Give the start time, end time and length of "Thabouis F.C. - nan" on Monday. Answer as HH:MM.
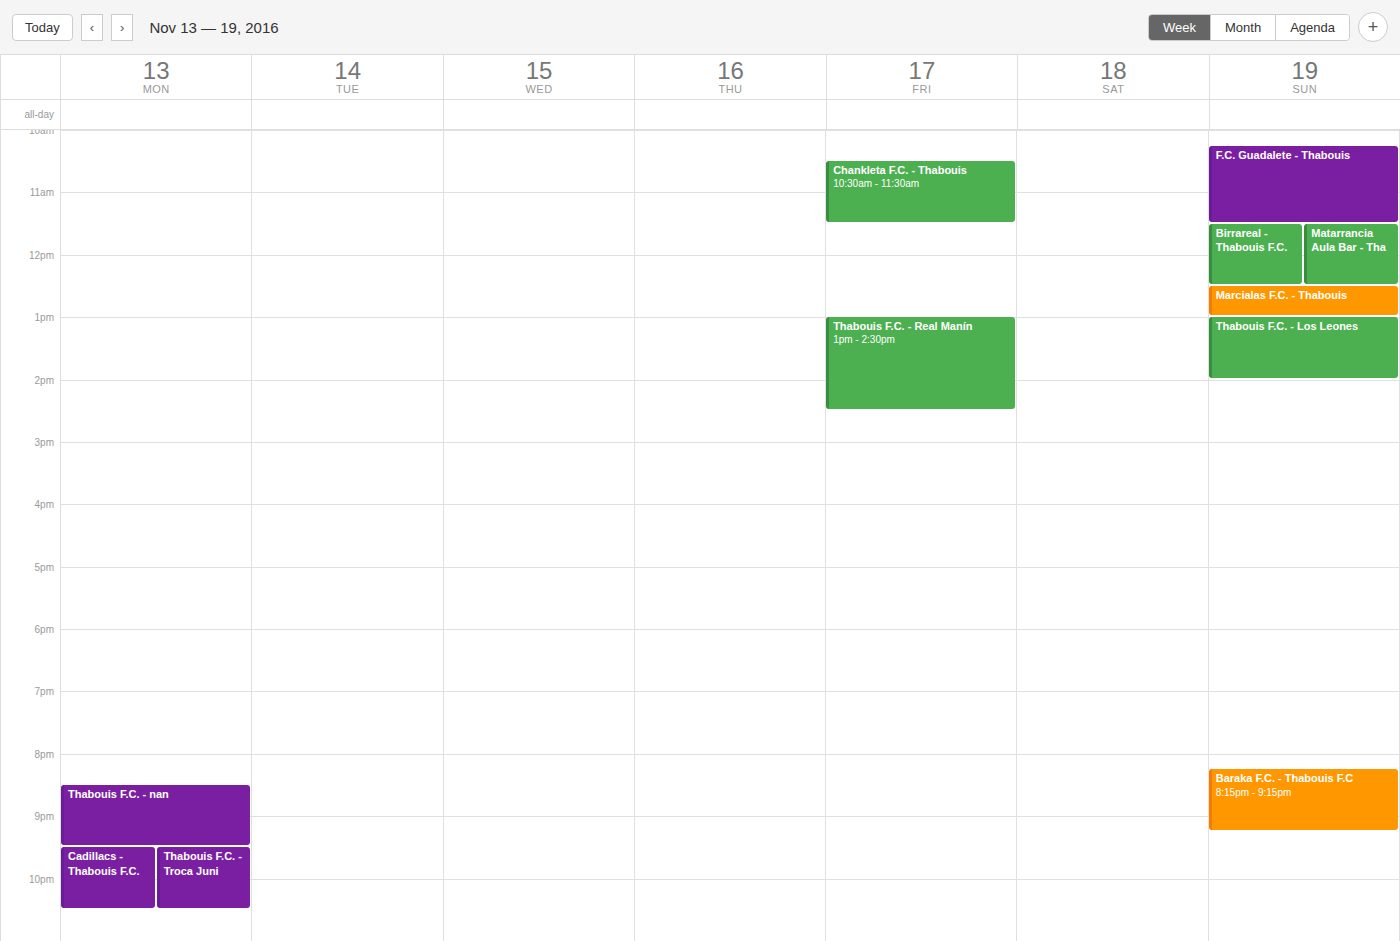
20:30 to 21:30, 1 hour